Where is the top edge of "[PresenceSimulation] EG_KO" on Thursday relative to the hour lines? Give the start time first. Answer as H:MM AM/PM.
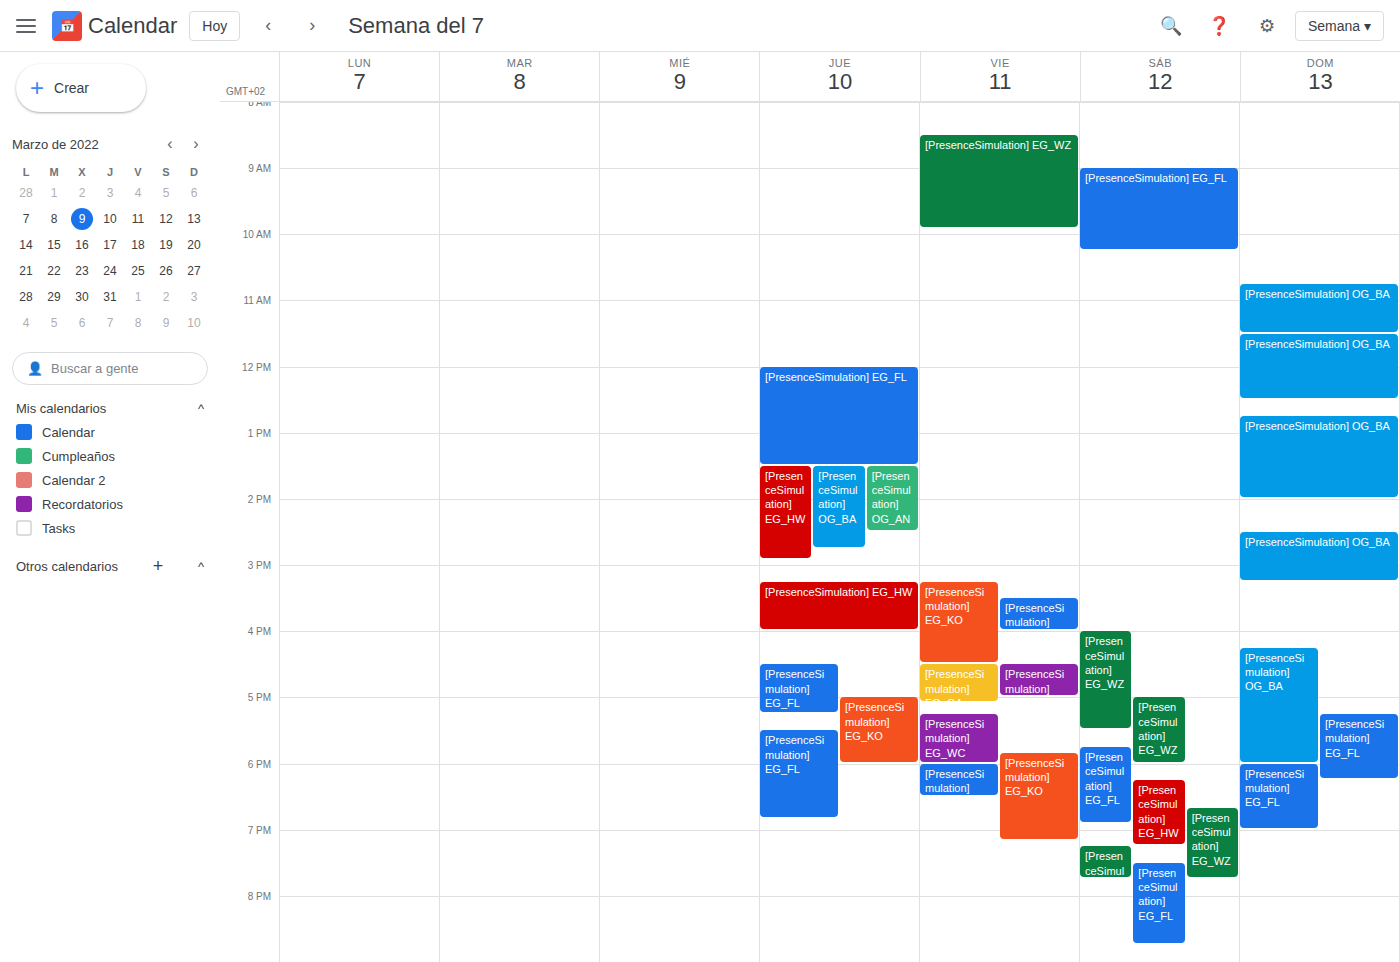
5:00 PM -- exactly on the 5 PM line.